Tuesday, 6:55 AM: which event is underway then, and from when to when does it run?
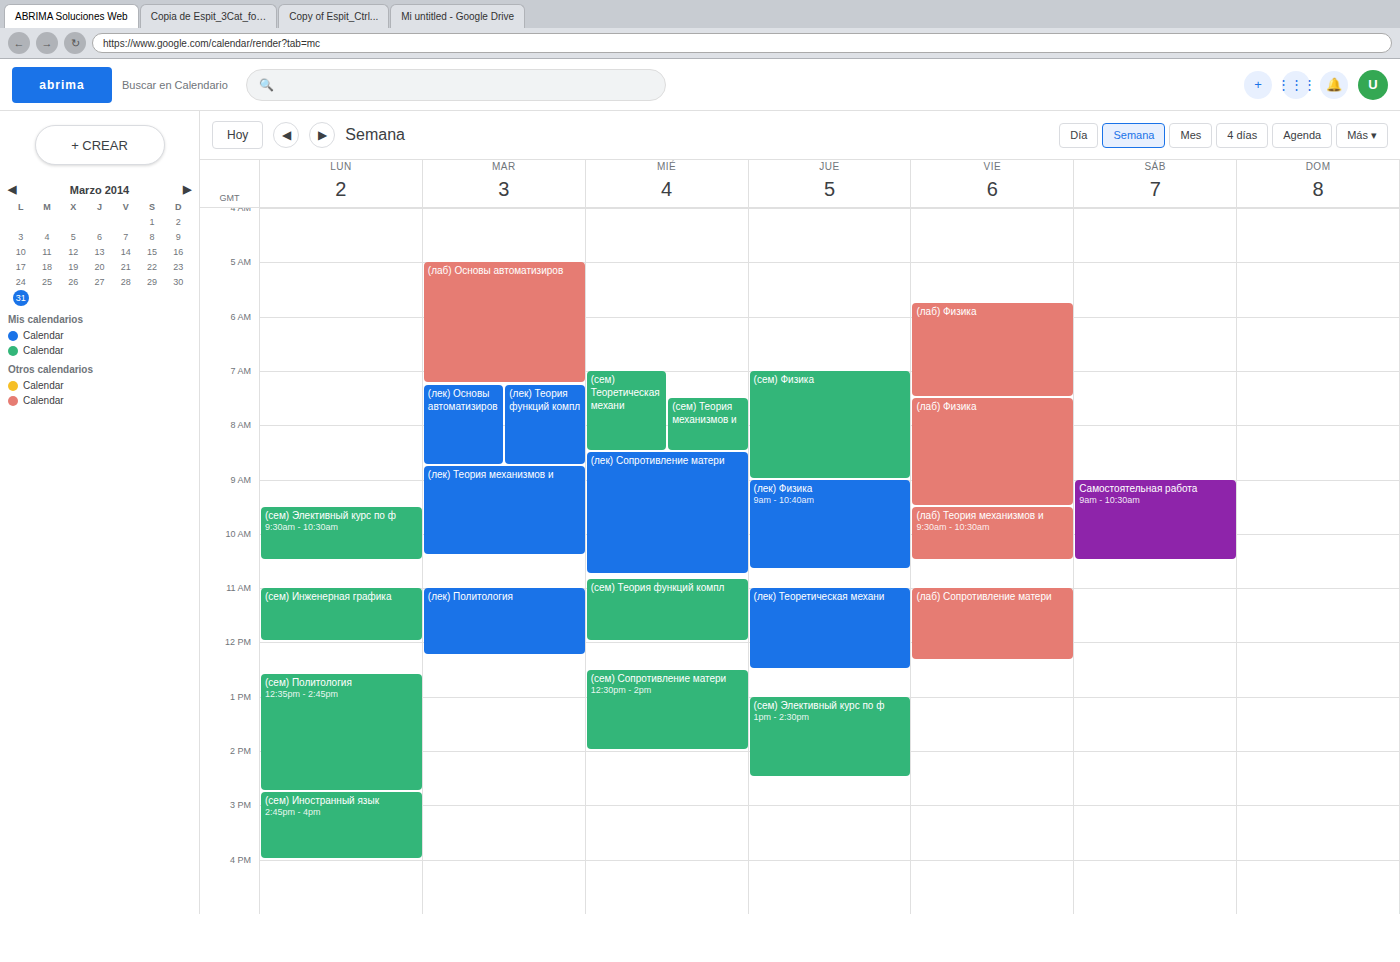
"(лаб) Основы автоматизиров", 5:00 AM to 7:15 AM